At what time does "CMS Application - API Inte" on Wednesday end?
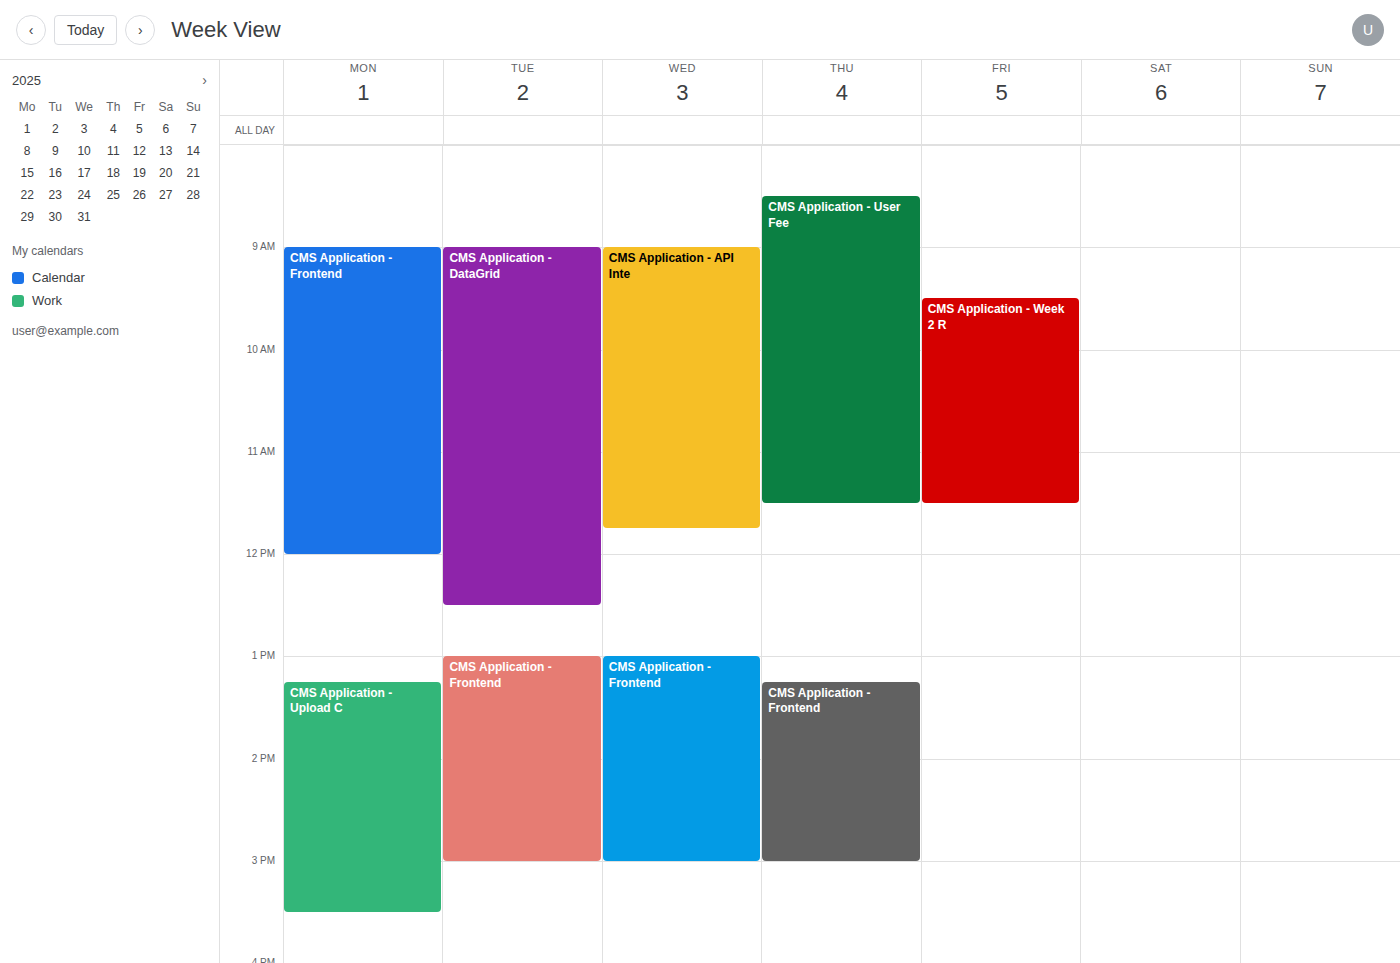
11:45 AM